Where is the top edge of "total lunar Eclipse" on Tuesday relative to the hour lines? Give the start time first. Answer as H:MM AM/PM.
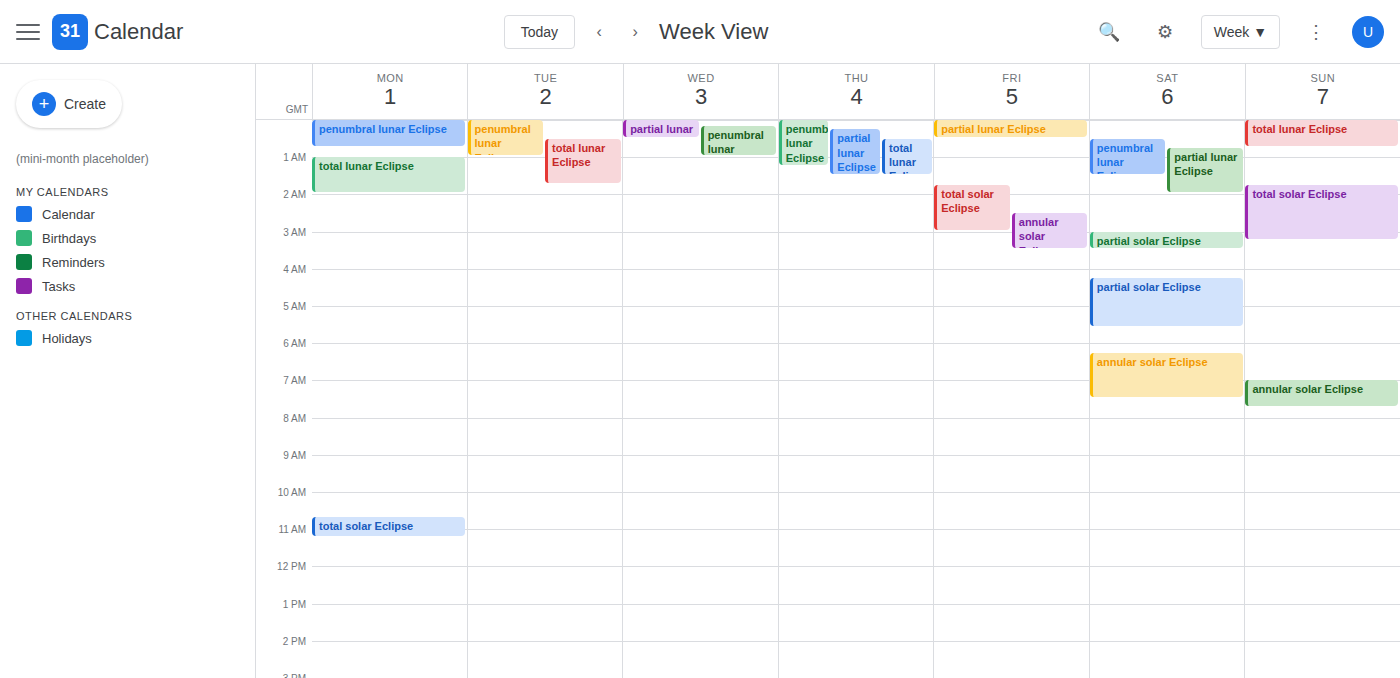
12:30 AM -- halfway between the 12 AM and 1 AM lines.